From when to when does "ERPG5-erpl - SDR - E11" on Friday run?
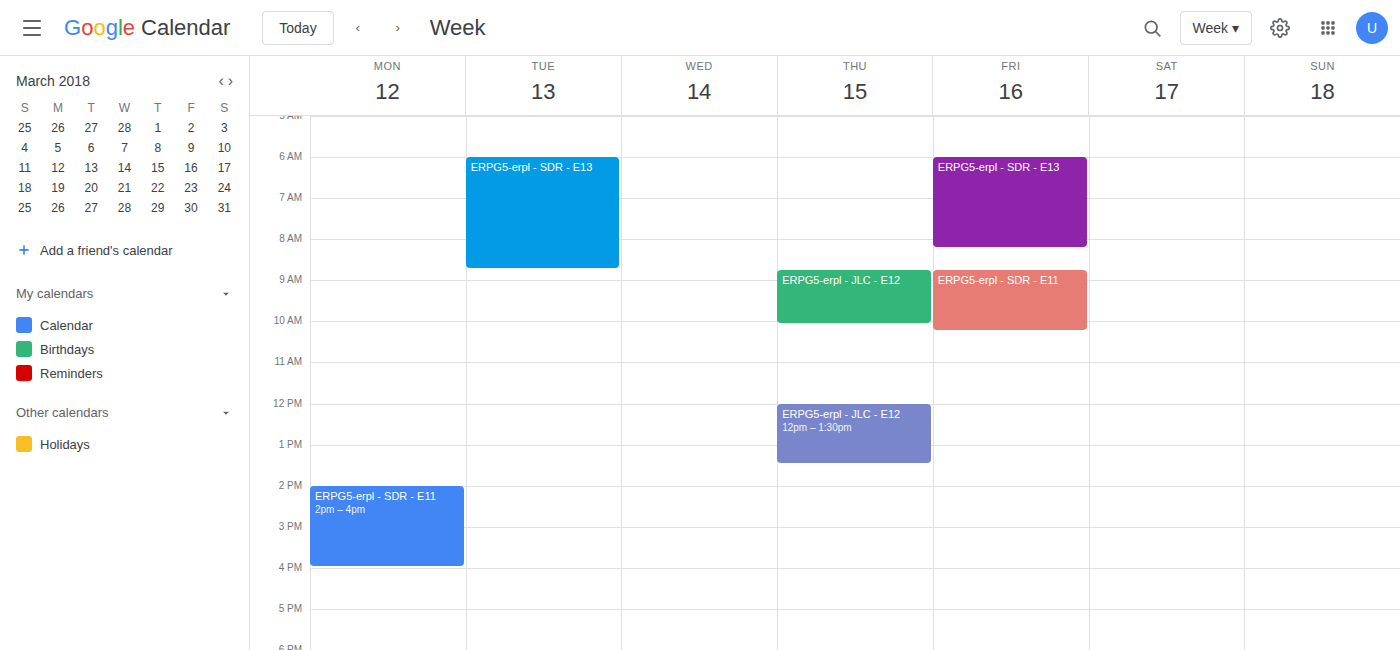
8:45 AM to 10:15 AM